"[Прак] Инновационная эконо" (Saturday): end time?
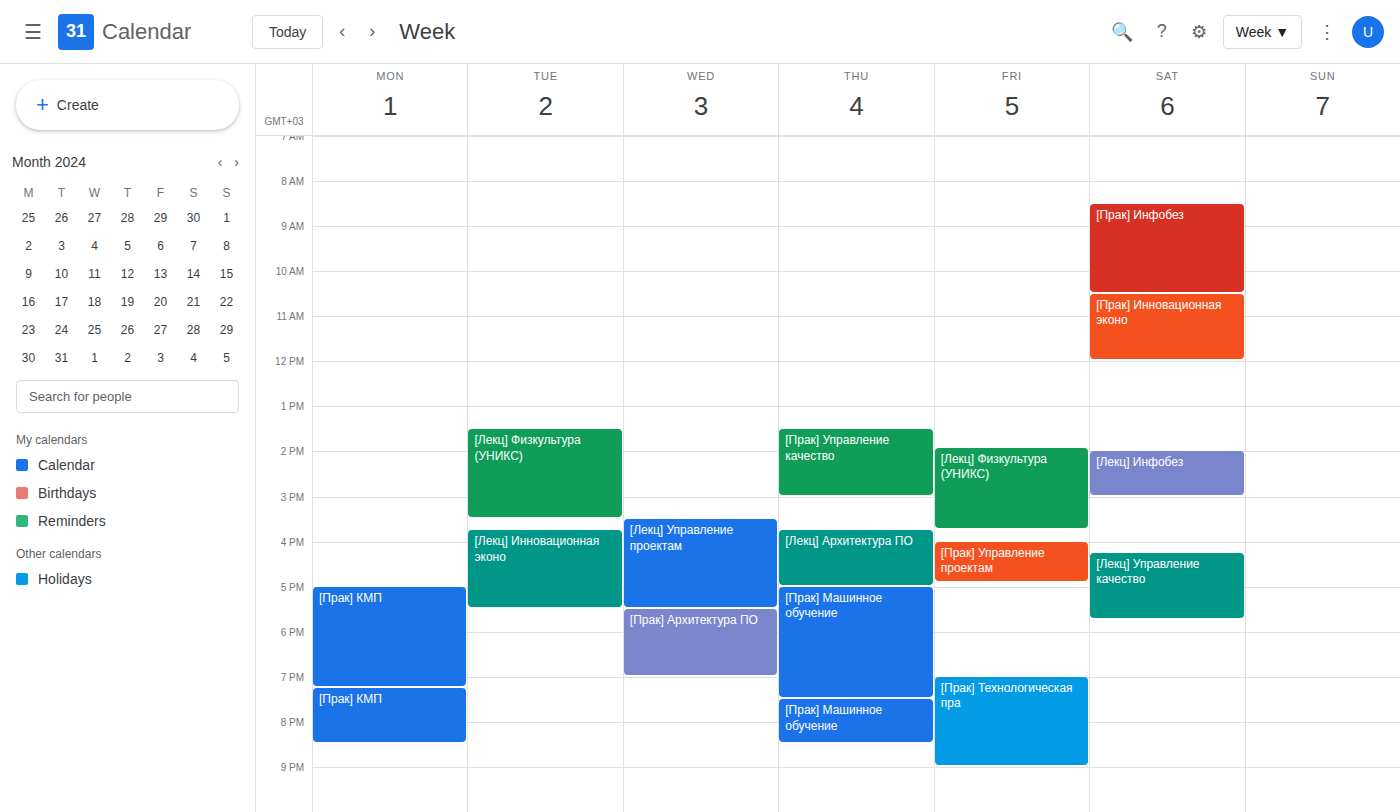
12:00 PM